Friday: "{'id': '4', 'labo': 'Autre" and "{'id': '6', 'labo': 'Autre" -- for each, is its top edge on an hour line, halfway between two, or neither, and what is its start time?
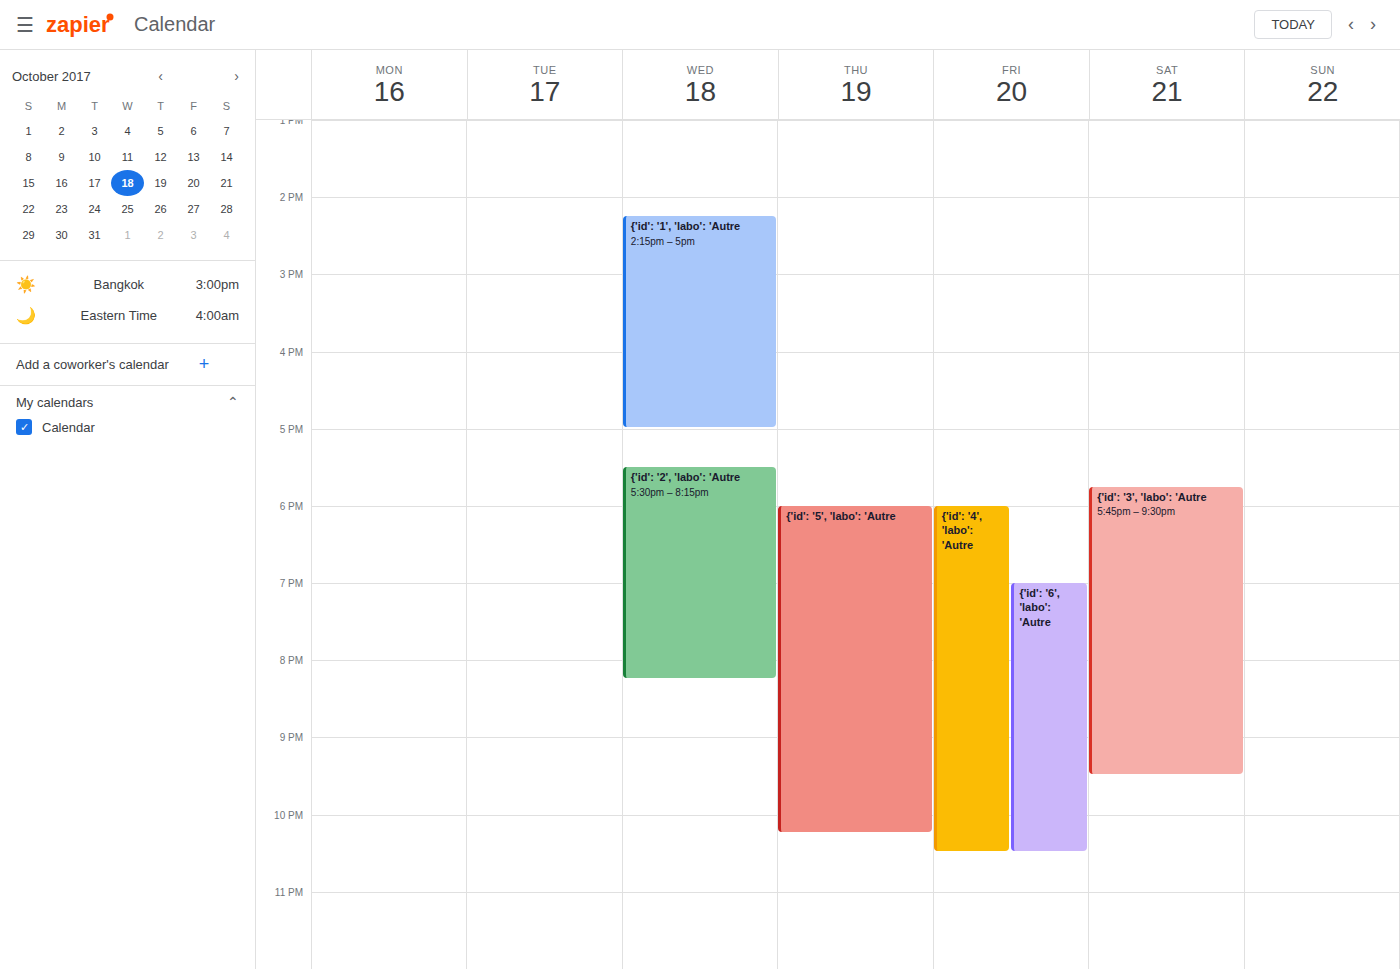
"{'id': '4', 'labo': 'Autre": 6:00 PM, exactly on the 6 PM line. "{'id': '6', 'labo': 'Autre": 7:00 PM, exactly on the 7 PM line.